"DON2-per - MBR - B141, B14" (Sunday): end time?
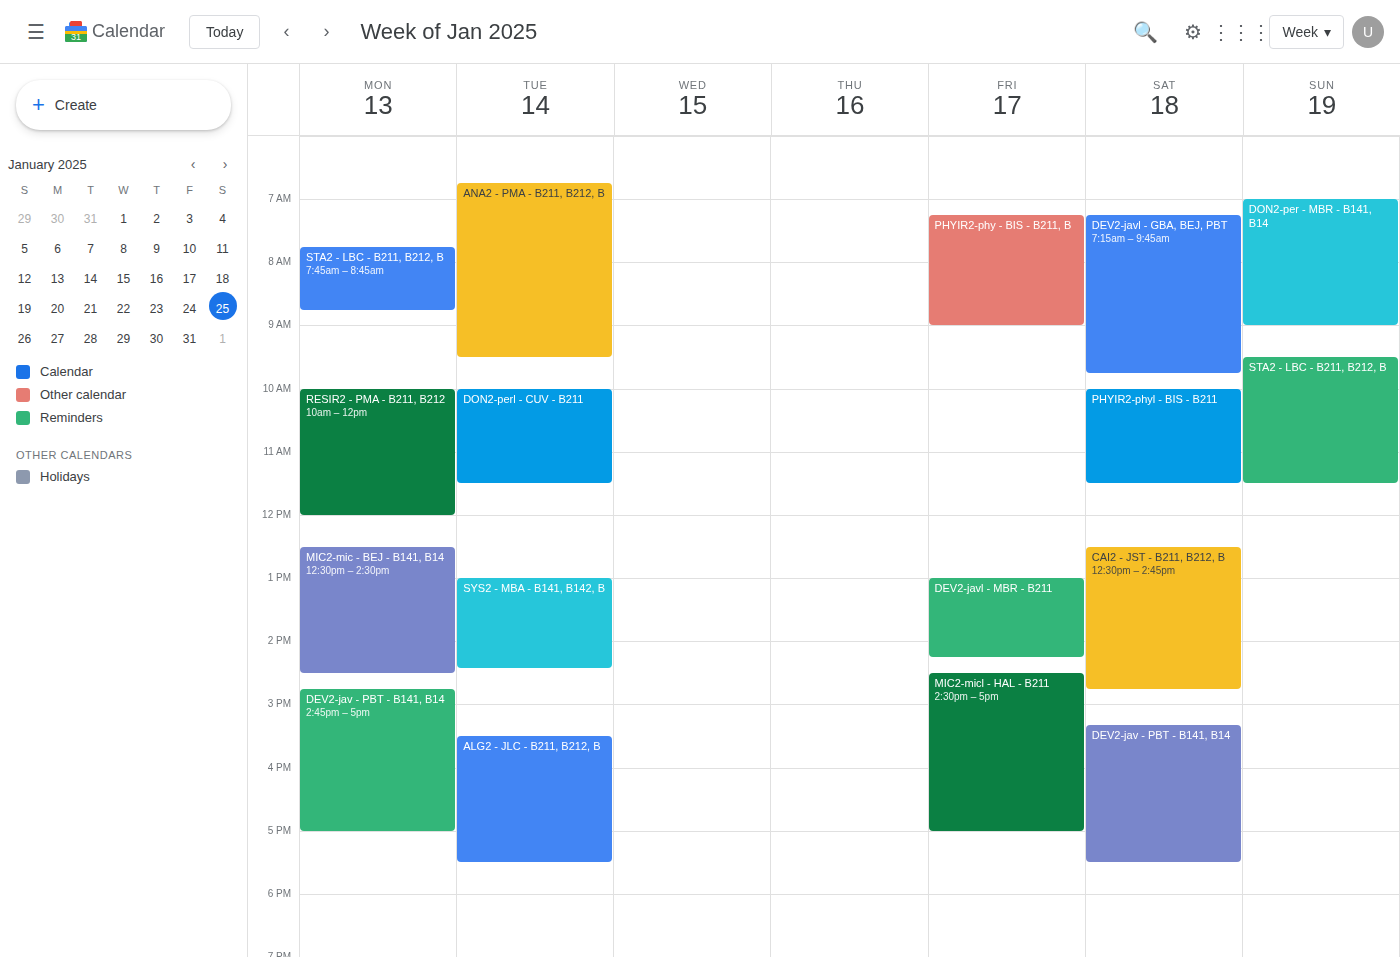
09:00